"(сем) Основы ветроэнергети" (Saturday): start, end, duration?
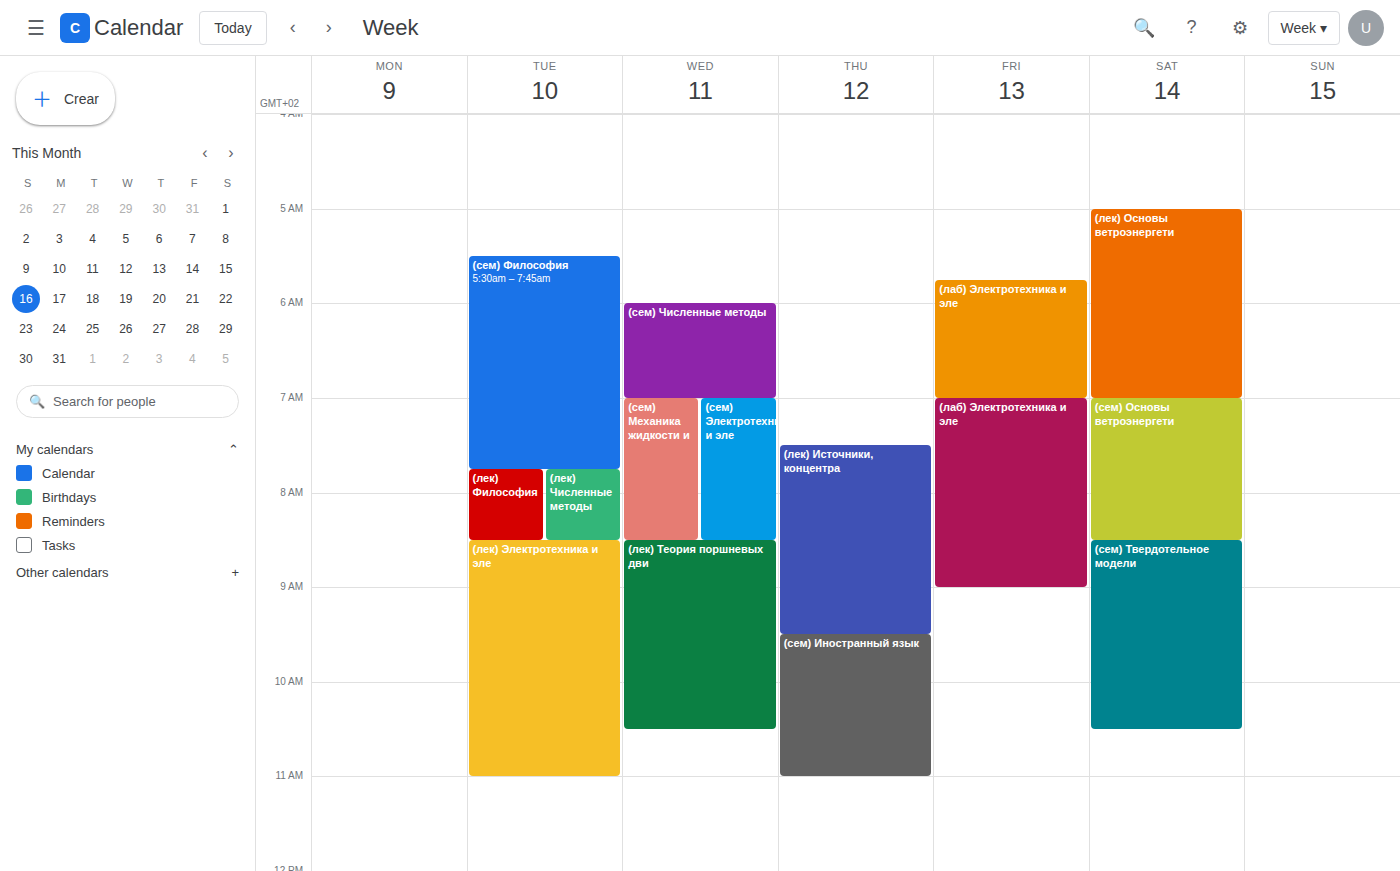
07:00 to 08:30, 1 hour 30 minutes